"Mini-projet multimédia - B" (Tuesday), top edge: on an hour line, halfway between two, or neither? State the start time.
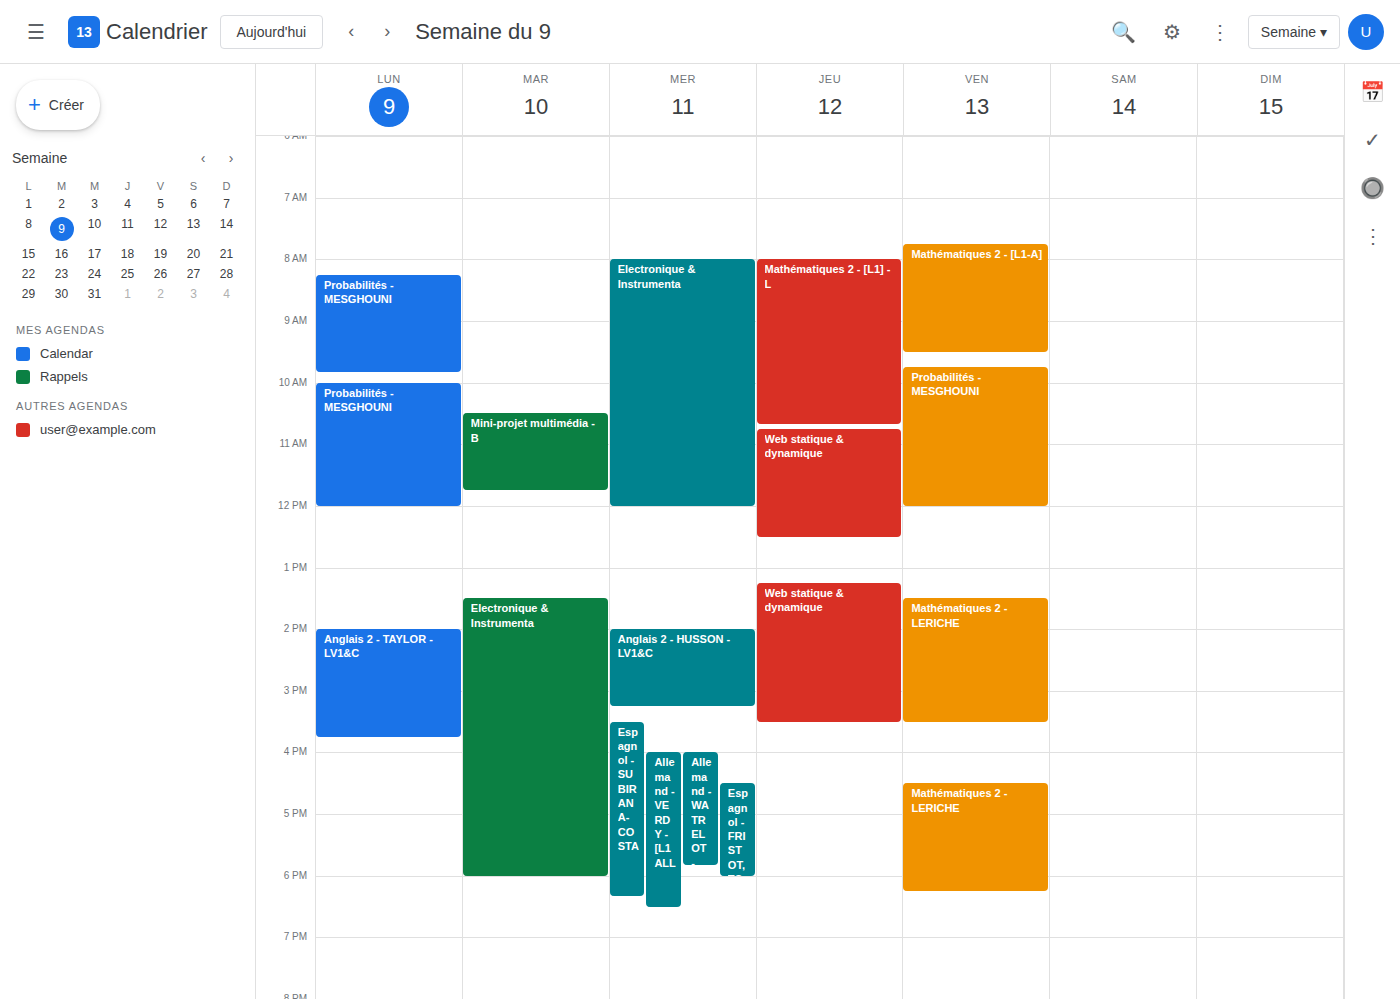
10:30 AM -- halfway between the 10 AM and 11 AM lines.